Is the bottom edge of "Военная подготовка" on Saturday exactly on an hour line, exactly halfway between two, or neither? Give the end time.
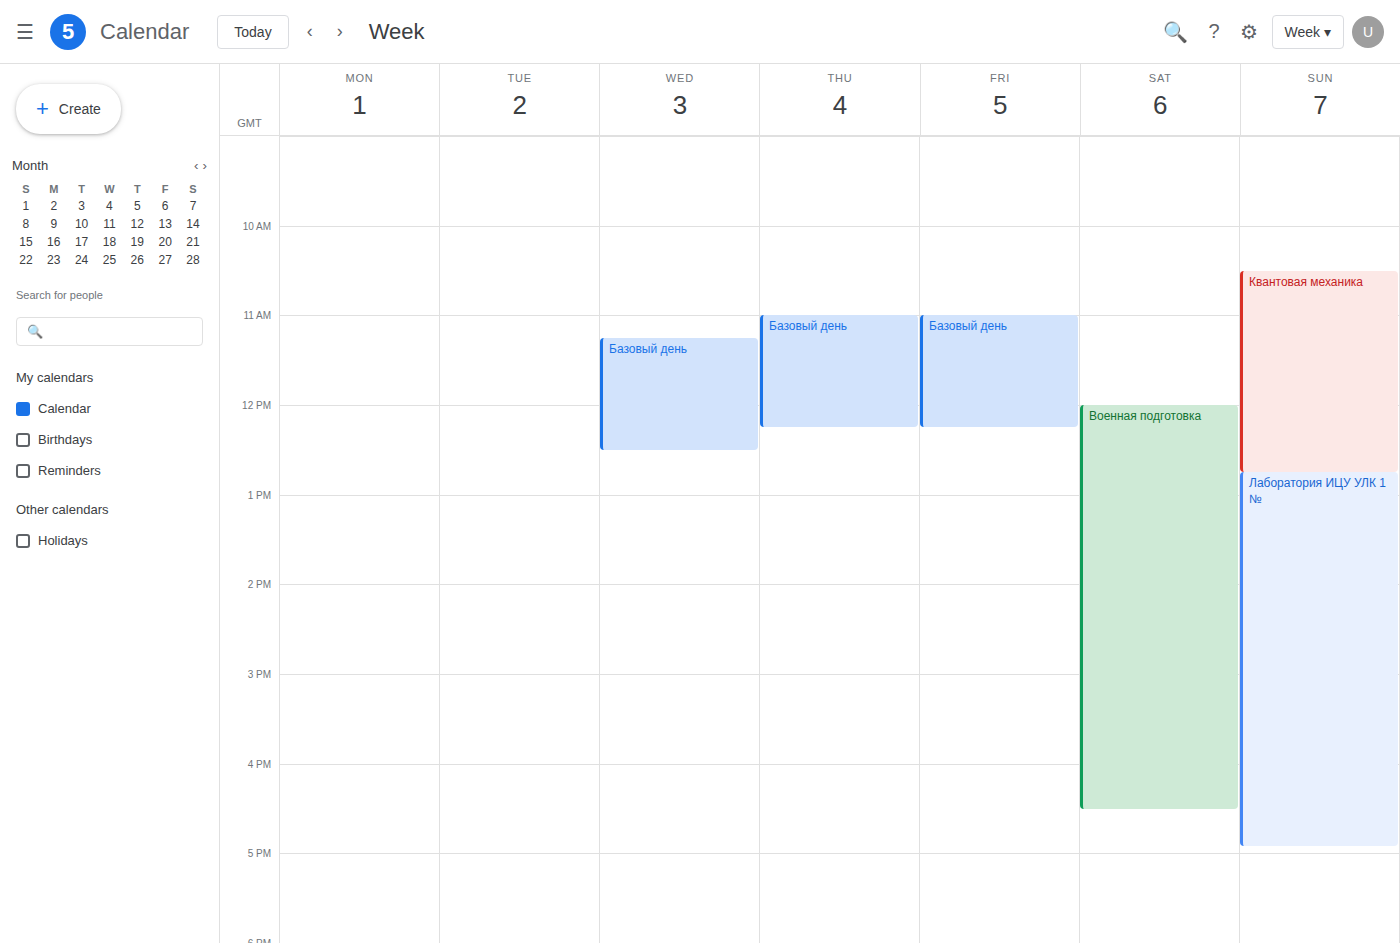
4:30 PM -- halfway between the 4 PM and 5 PM lines.